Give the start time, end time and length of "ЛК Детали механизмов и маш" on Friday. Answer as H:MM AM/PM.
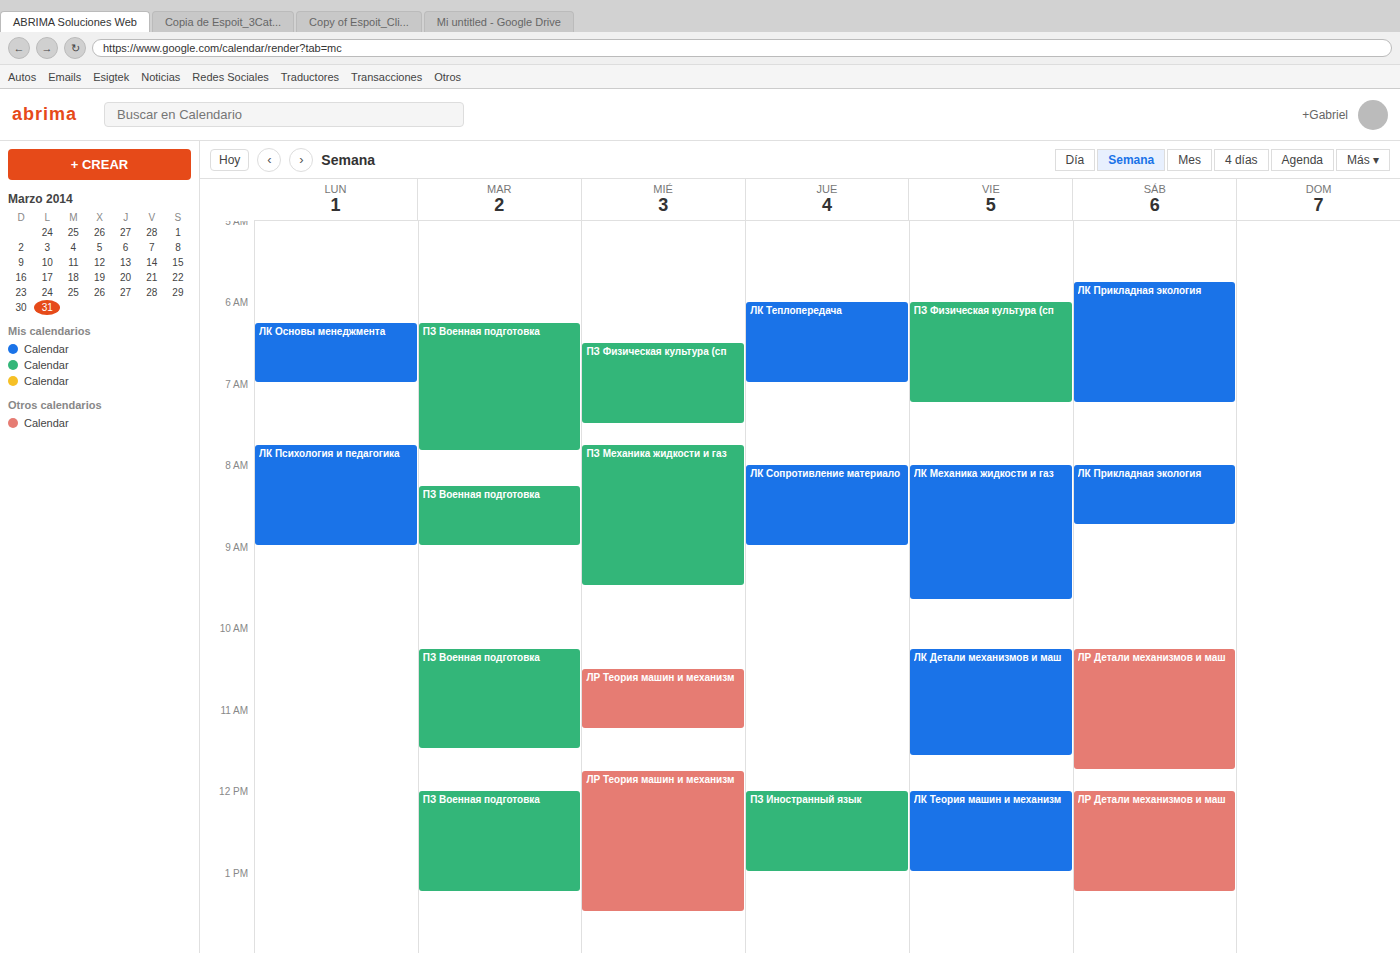
10:15 AM to 11:35 AM, 1 hour 20 minutes